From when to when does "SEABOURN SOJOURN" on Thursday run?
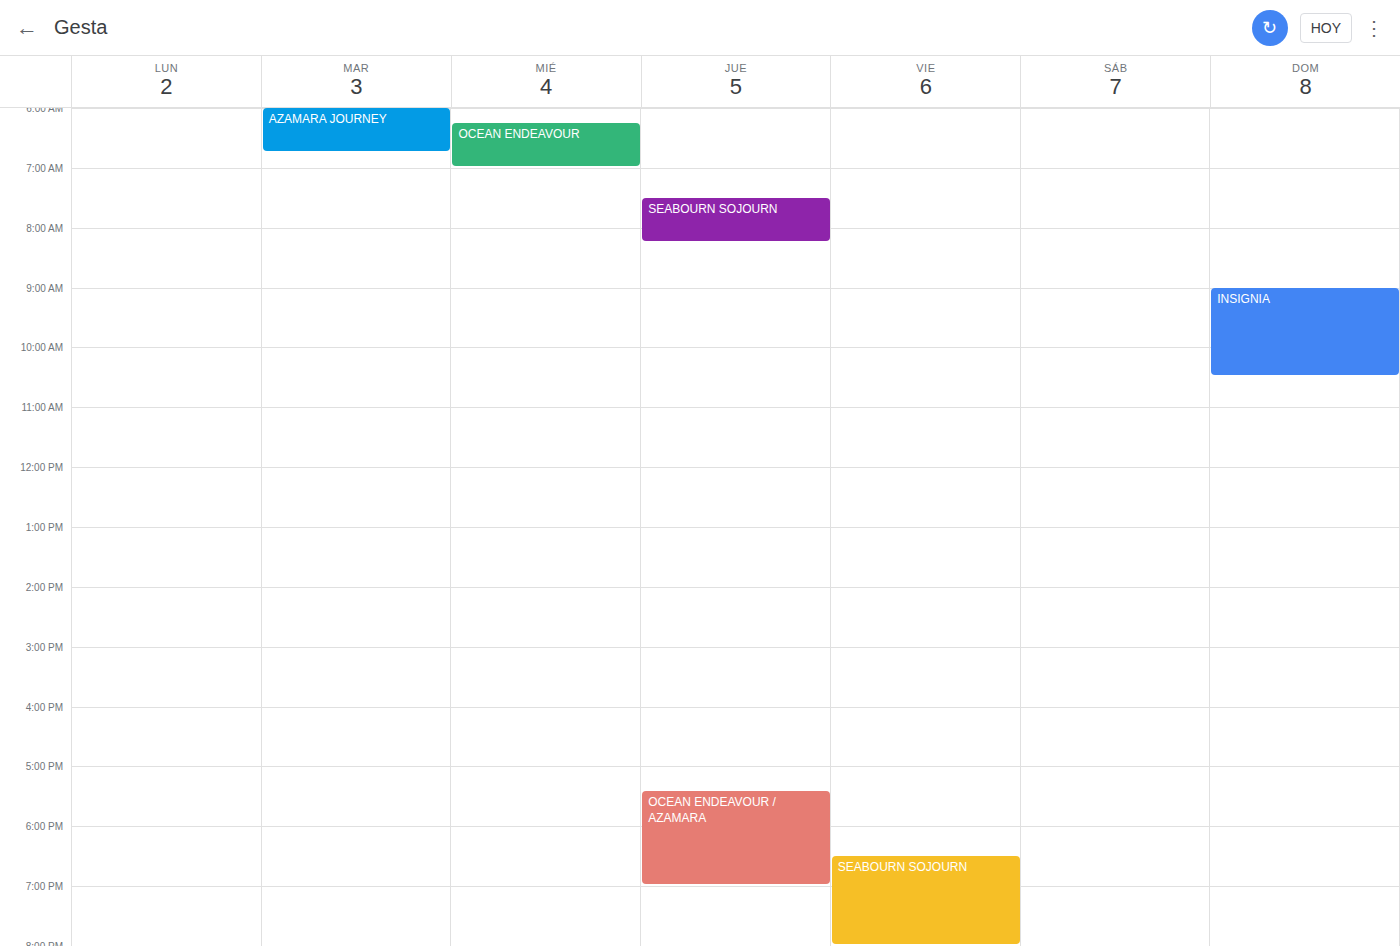
7:30 AM to 8:15 AM